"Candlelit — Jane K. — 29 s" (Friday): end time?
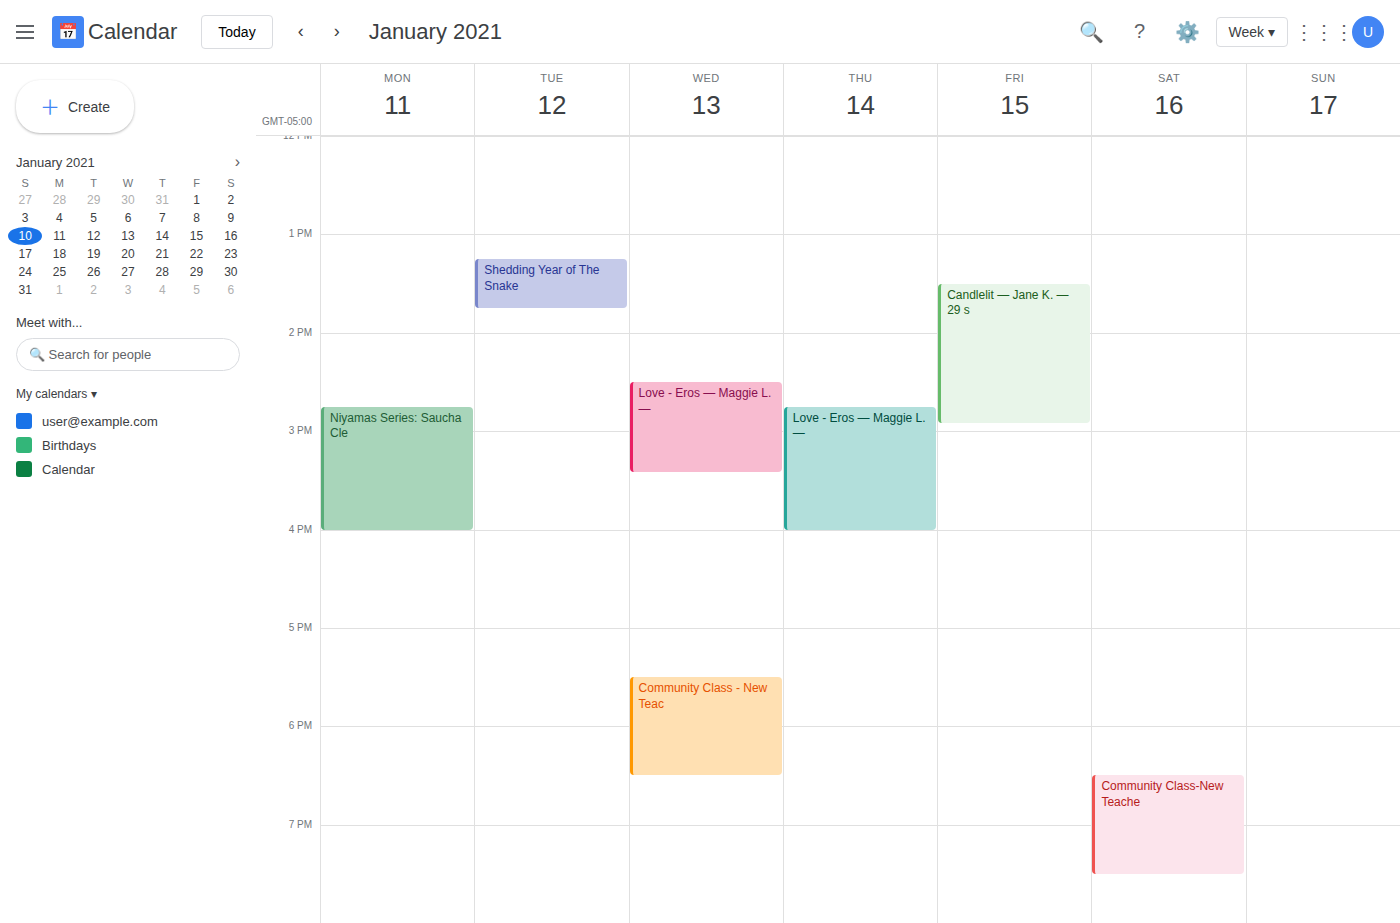
2:55 PM